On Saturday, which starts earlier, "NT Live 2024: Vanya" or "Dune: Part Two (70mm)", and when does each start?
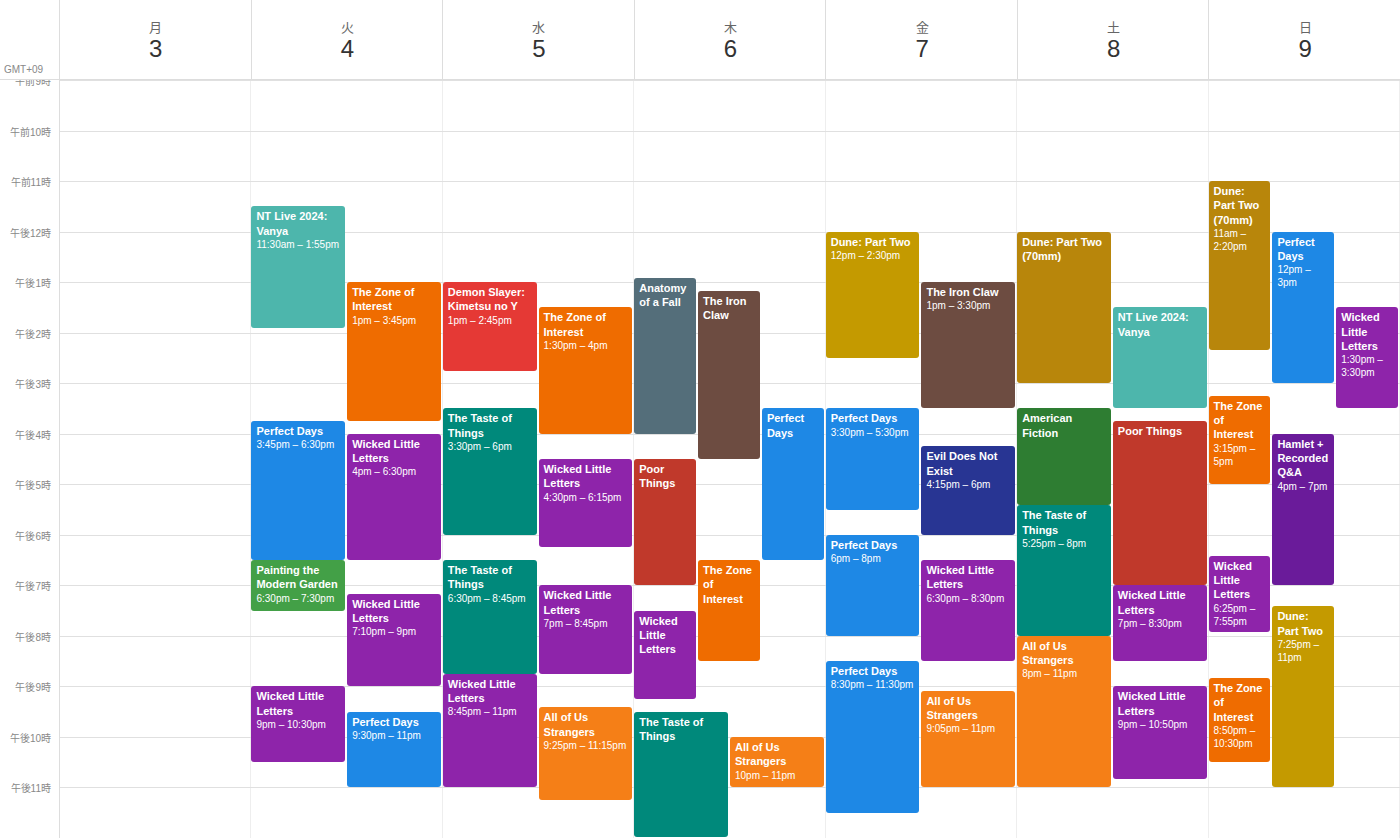
"Dune: Part Two (70mm)" 12:00 PM; "NT Live 2024: Vanya" 1:30 PM.